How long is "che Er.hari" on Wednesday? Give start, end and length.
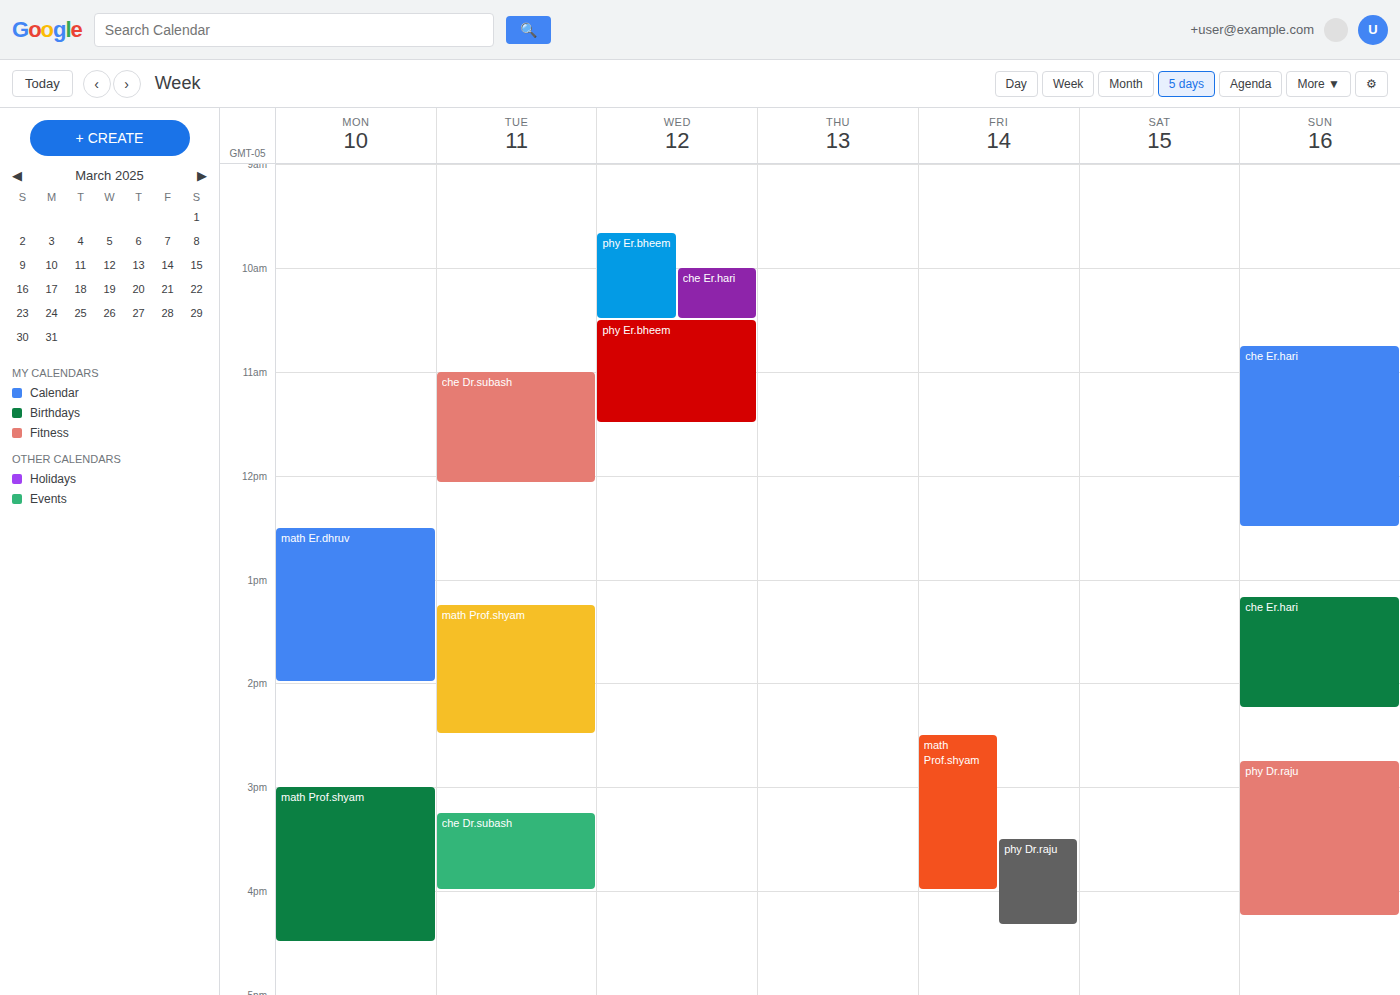
10:00 AM to 10:30 AM, 30 minutes